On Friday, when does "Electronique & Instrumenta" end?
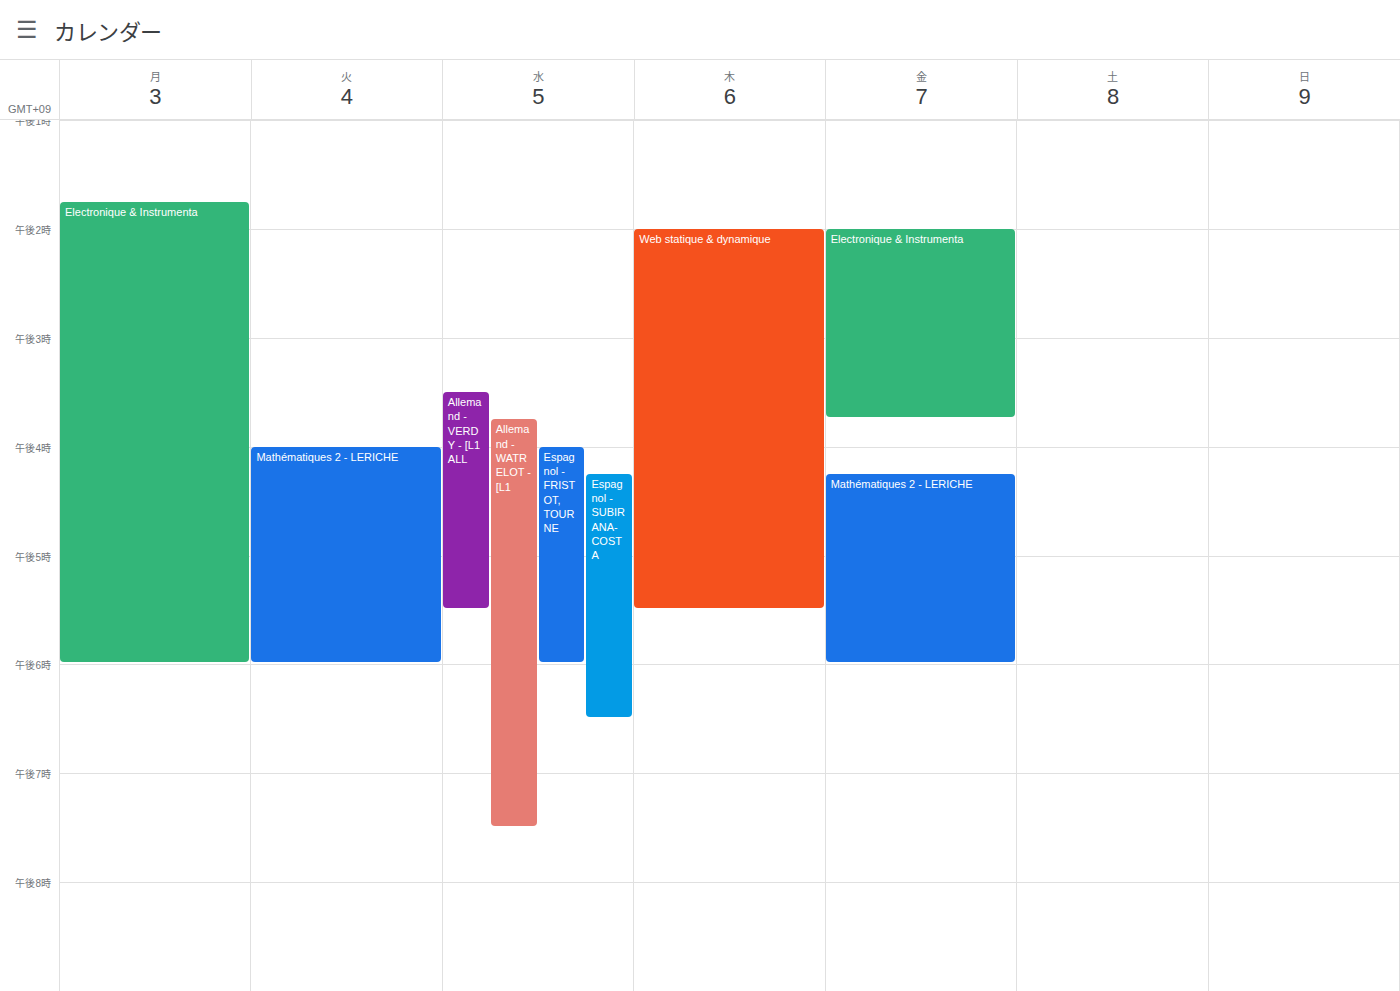
3:45 PM